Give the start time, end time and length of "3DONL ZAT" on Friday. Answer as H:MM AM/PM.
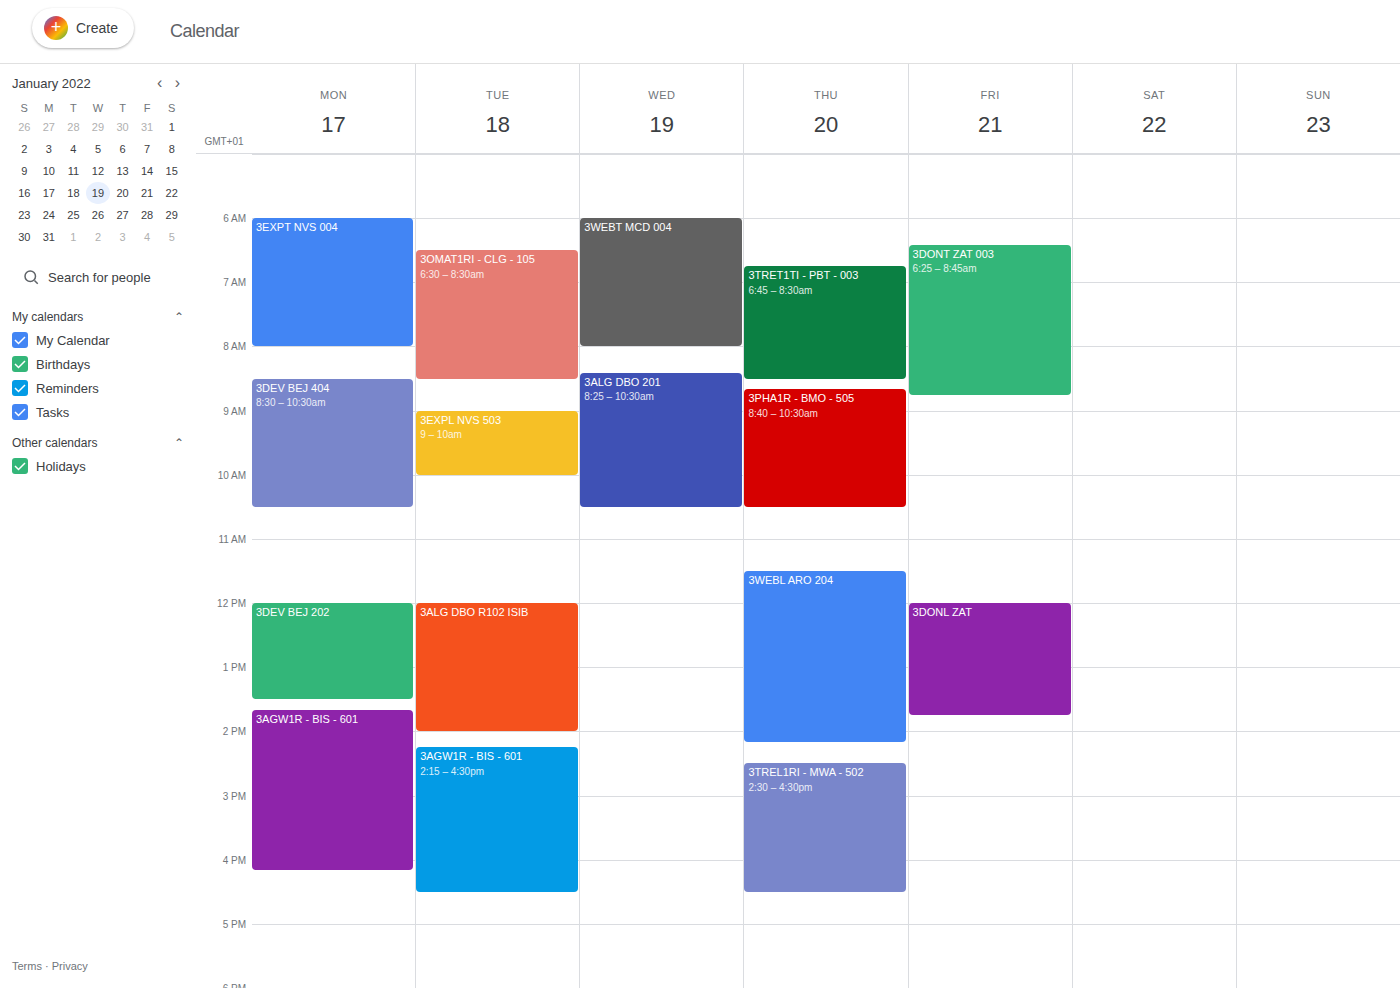
12:00 PM to 1:45 PM, 1 hour 45 minutes